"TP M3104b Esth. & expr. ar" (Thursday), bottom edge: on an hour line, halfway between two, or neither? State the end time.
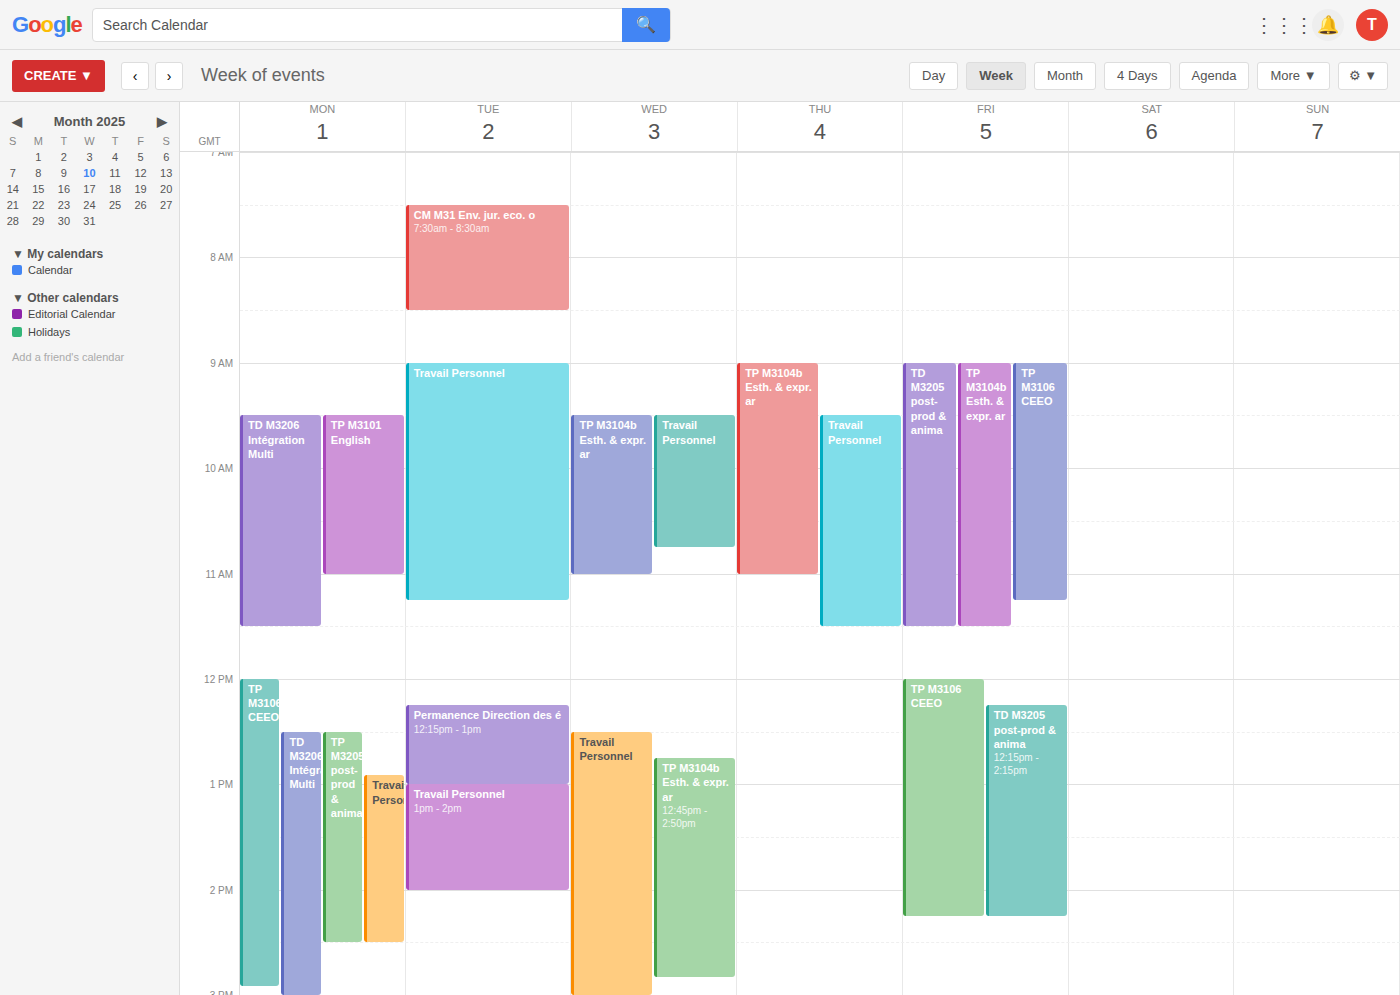
11:00 -- exactly on the 11:00 line.